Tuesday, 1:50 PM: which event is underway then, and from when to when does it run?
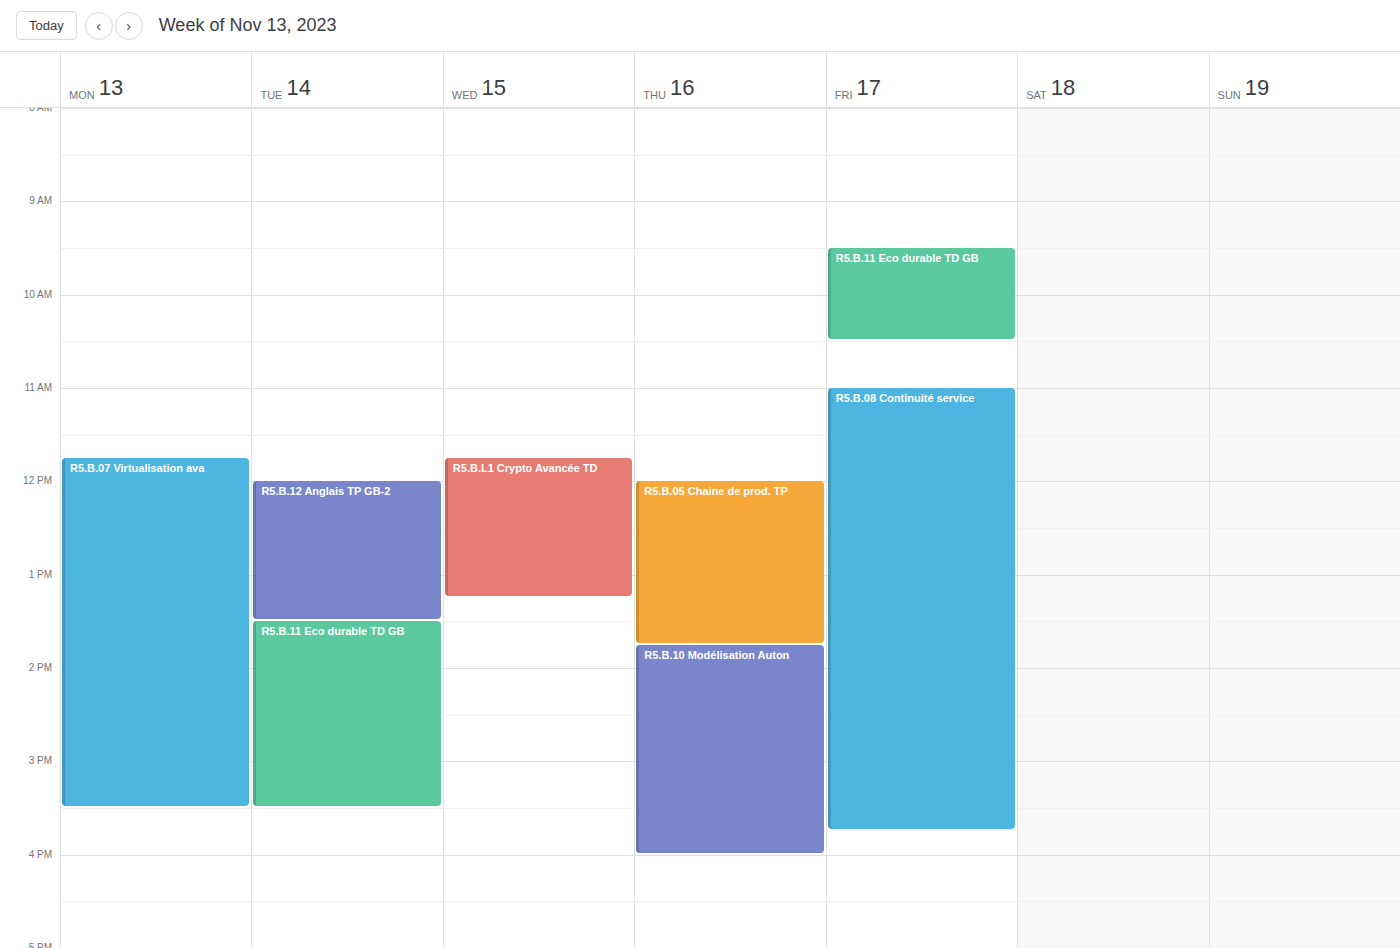
"R5.B.11 Eco durable TD GB", 1:30 PM to 3:30 PM